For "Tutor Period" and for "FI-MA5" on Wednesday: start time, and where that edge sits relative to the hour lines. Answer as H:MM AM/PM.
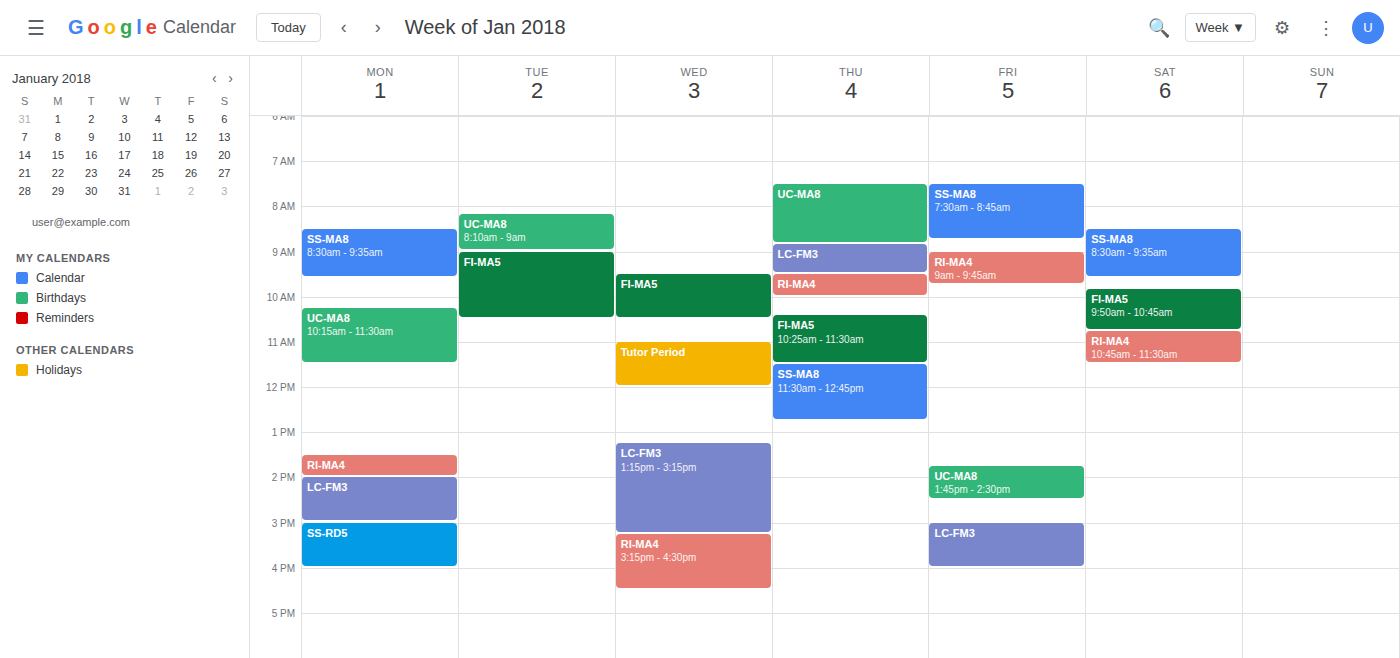
"Tutor Period": 11:00 AM, exactly on the 11 AM line. "FI-MA5": 9:30 AM, halfway between the 9 AM and 10 AM lines.